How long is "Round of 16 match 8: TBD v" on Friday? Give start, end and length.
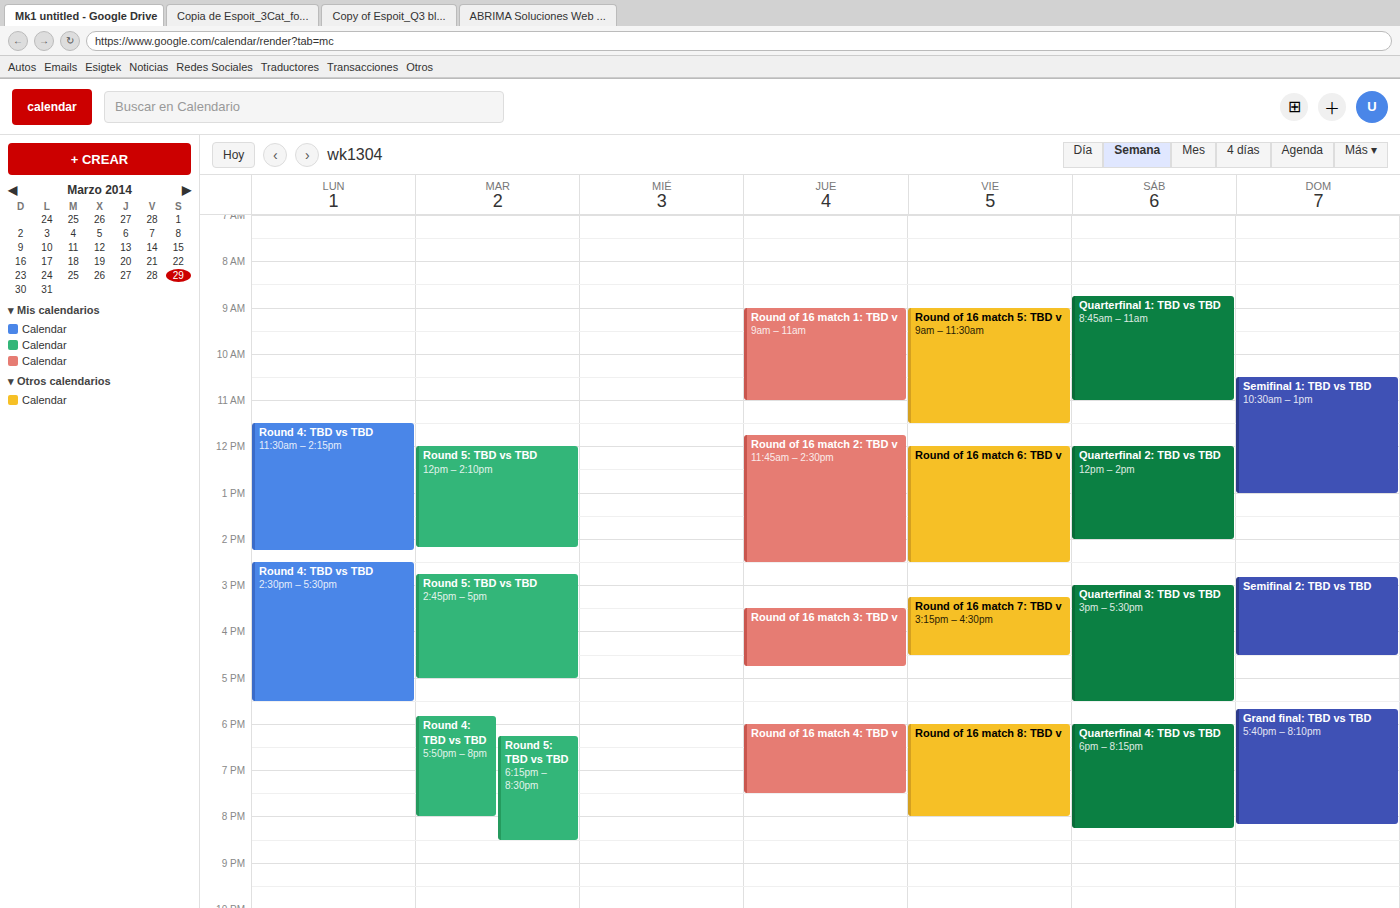
6:00 PM to 8:00 PM, 2 hours